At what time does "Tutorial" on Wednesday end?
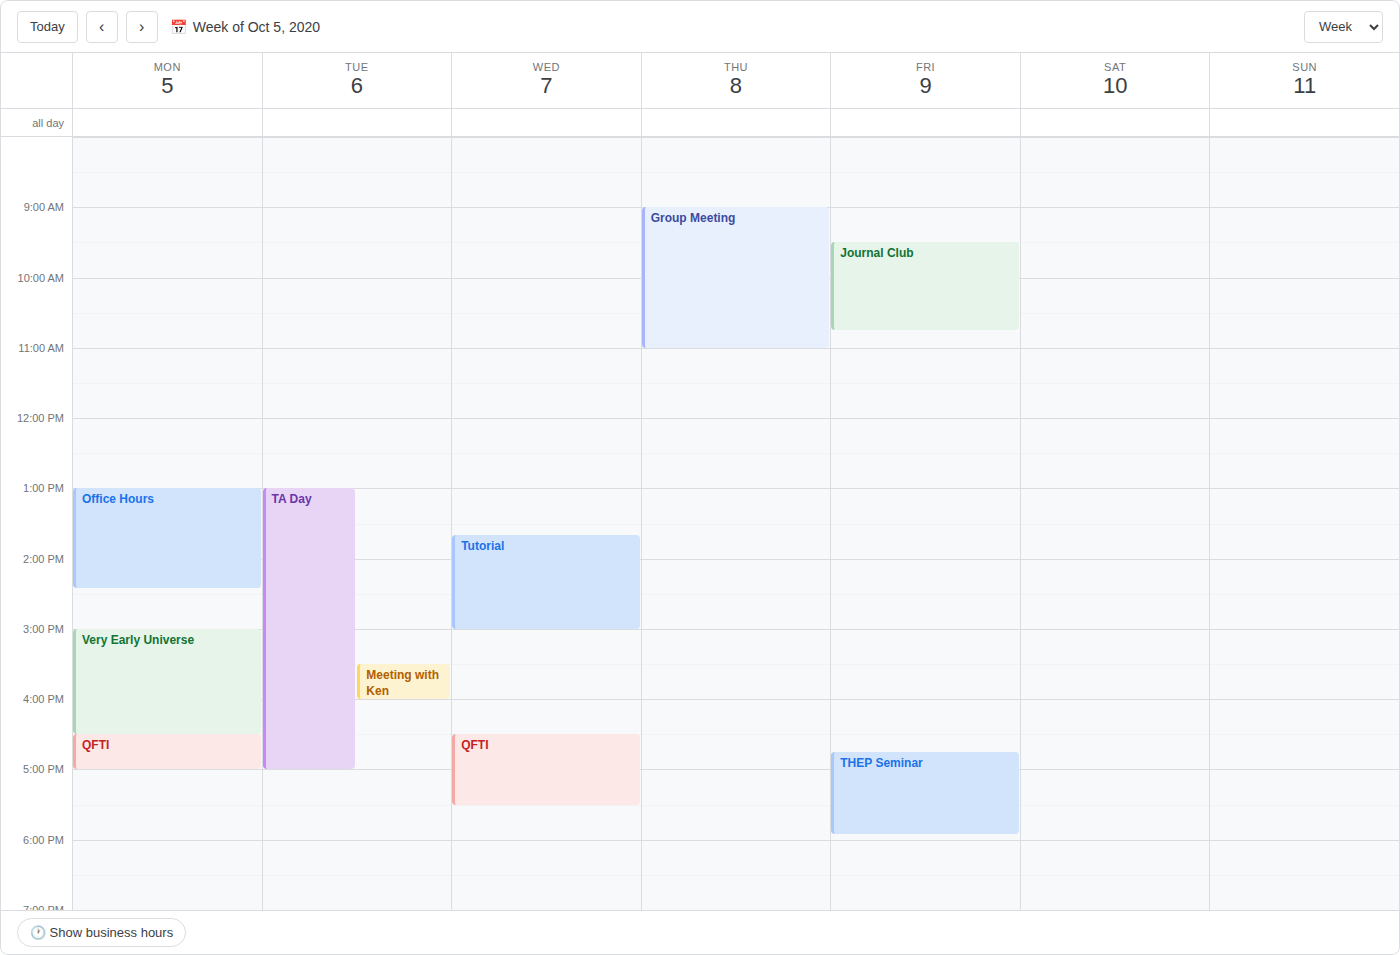
3:00 PM